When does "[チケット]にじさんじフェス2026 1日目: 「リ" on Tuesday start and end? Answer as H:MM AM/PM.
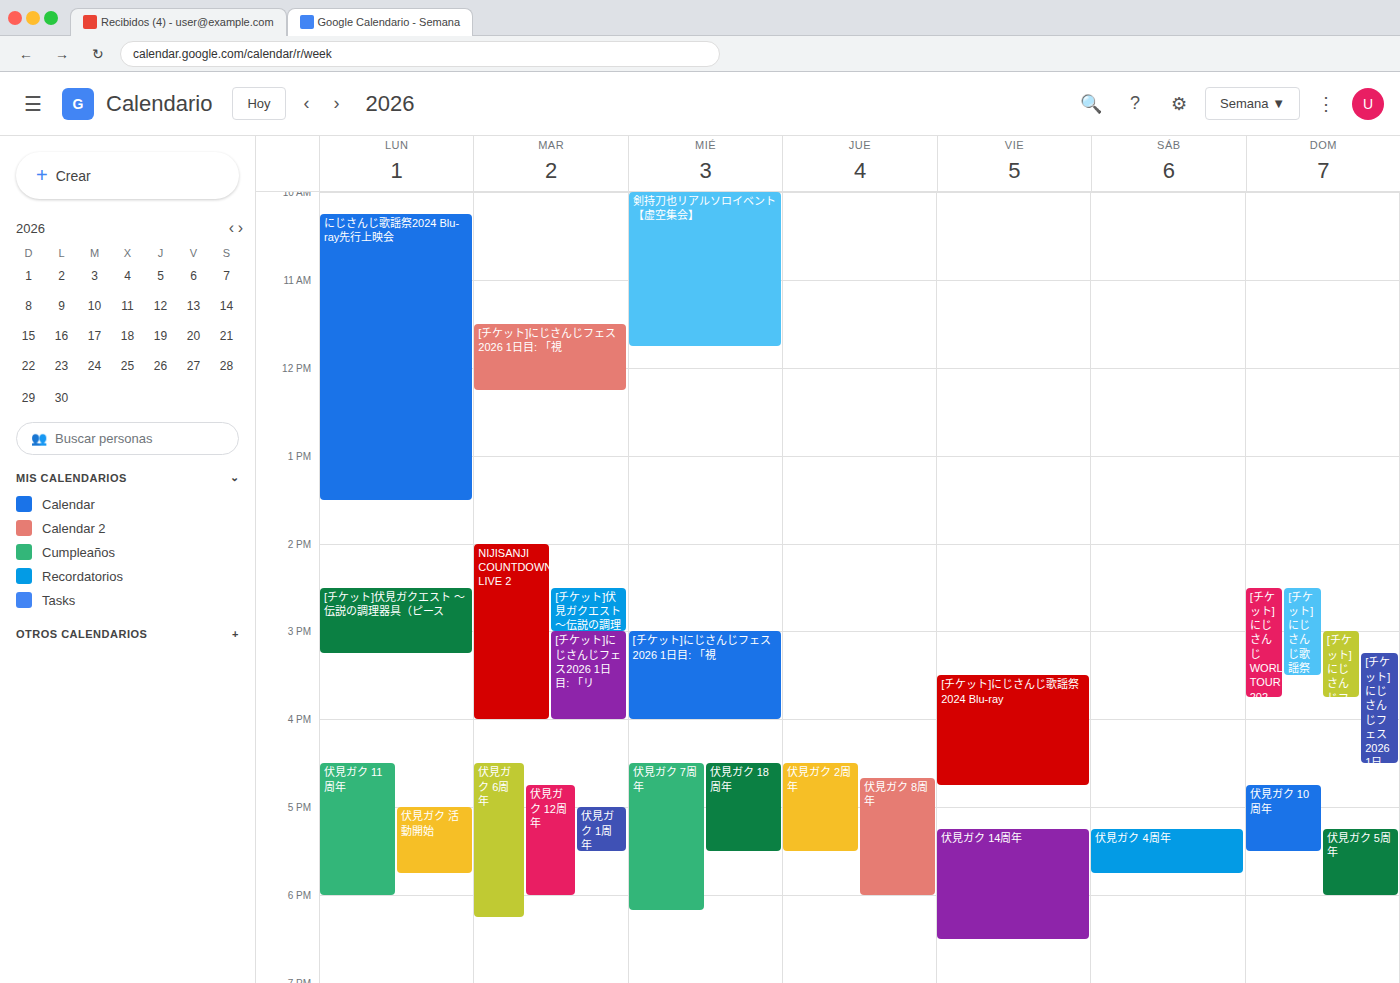
3:00 PM to 4:00 PM